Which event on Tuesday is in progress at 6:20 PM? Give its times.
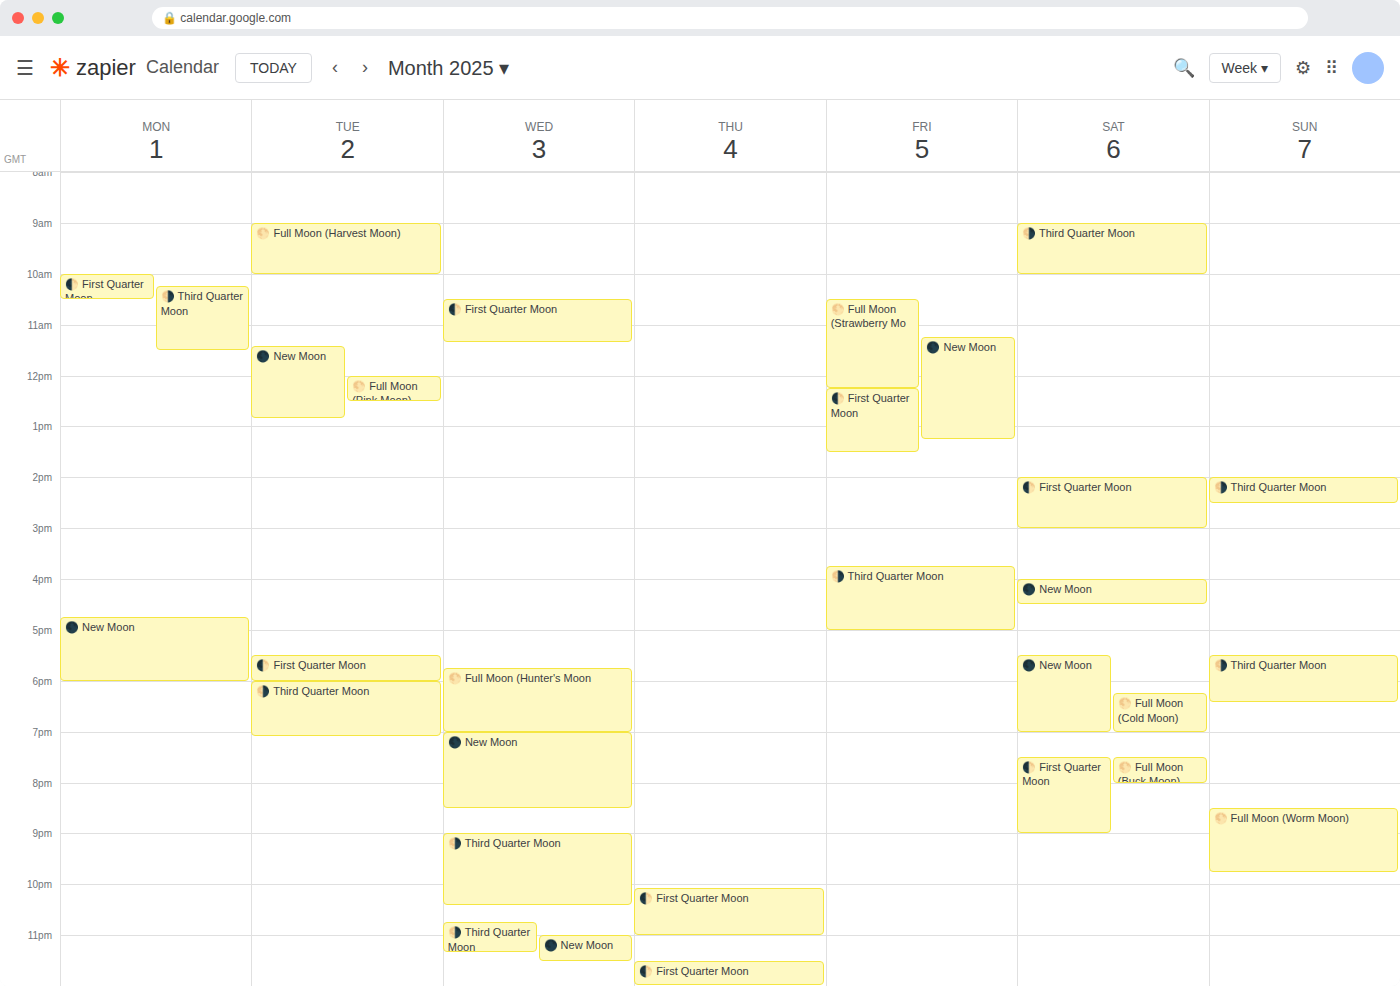
"🌗 Third Quarter Moon", 6:00 PM to 7:05 PM